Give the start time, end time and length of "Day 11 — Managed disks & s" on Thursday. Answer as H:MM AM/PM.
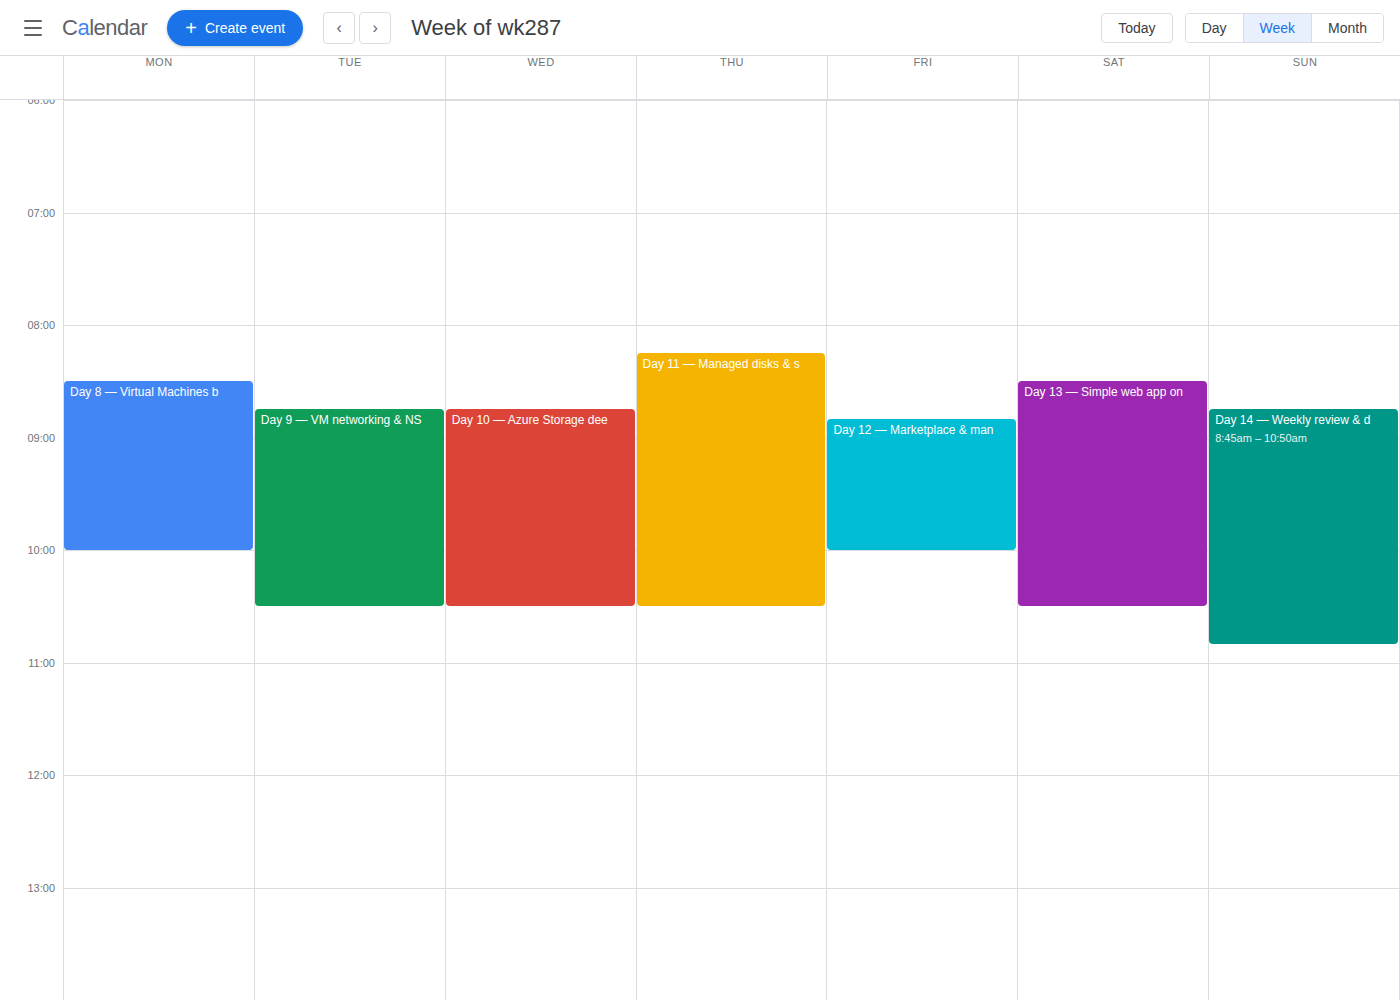
8:15 AM to 10:30 AM, 2 hours 15 minutes